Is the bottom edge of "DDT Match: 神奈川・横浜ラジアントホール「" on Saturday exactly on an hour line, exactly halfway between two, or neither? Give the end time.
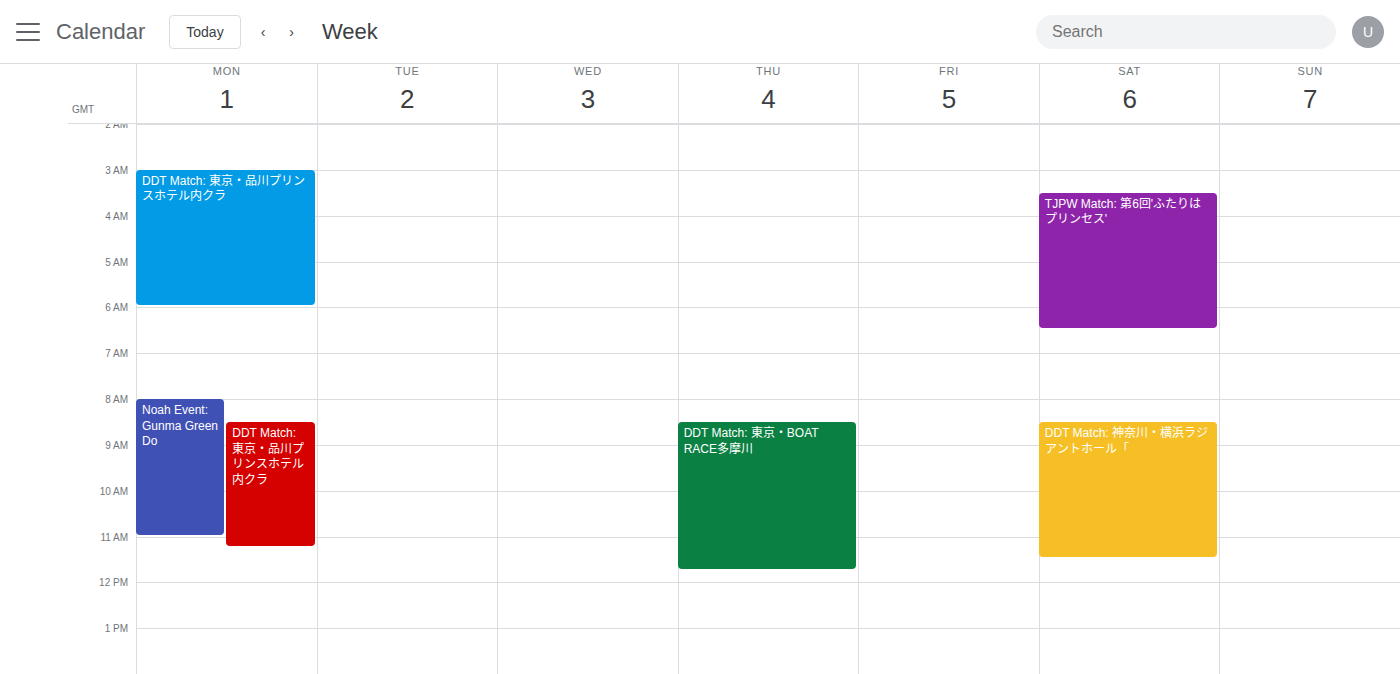
11:30 AM -- halfway between the 11 AM and 12 PM lines.